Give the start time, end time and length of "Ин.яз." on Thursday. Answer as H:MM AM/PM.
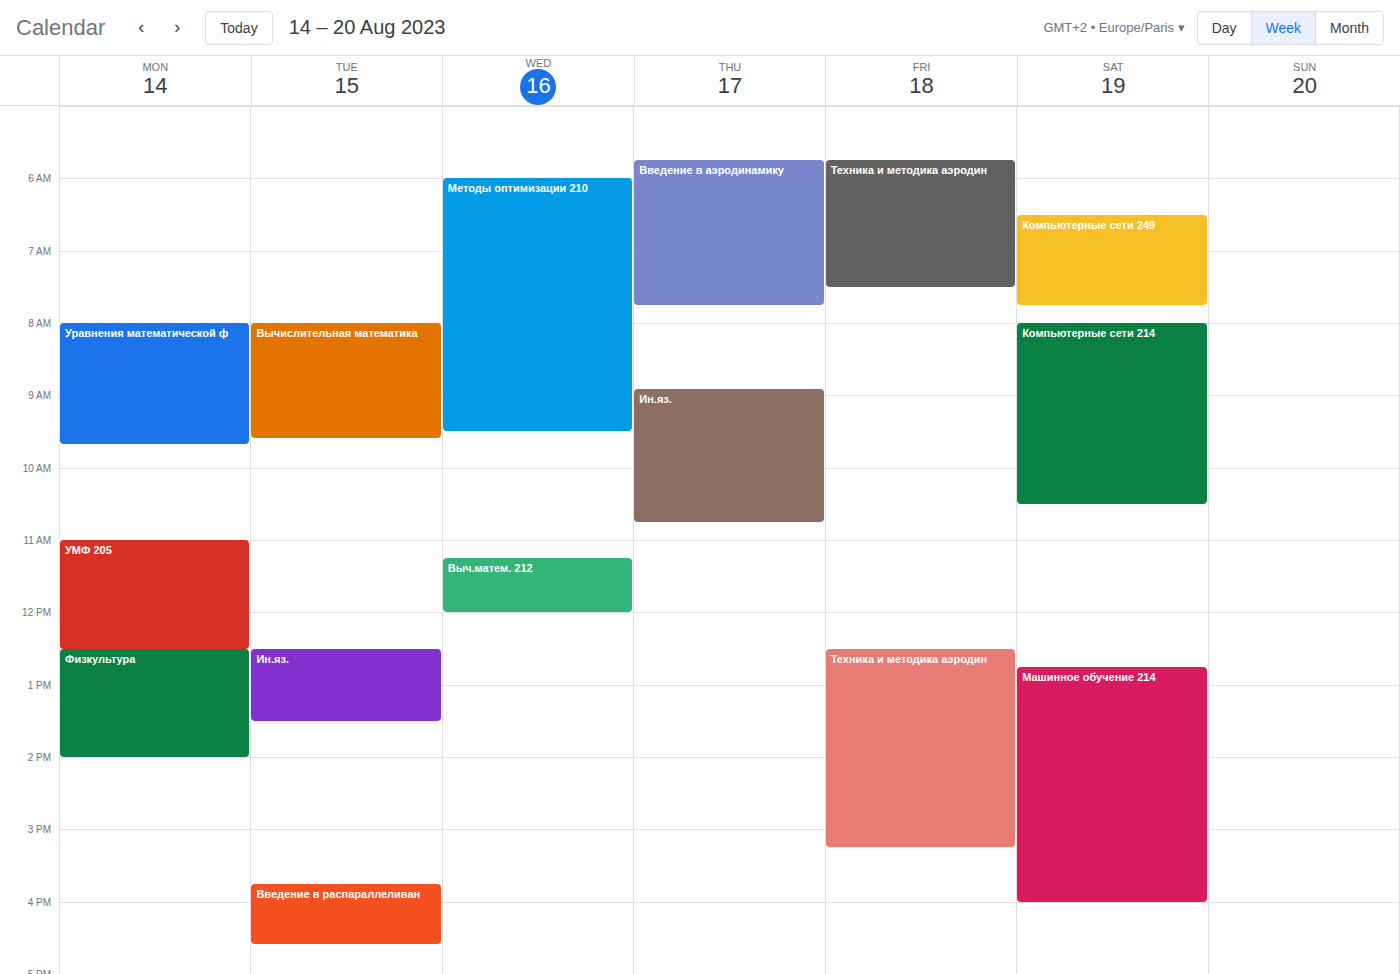
8:55 AM to 10:45 AM, 1 hour 50 minutes